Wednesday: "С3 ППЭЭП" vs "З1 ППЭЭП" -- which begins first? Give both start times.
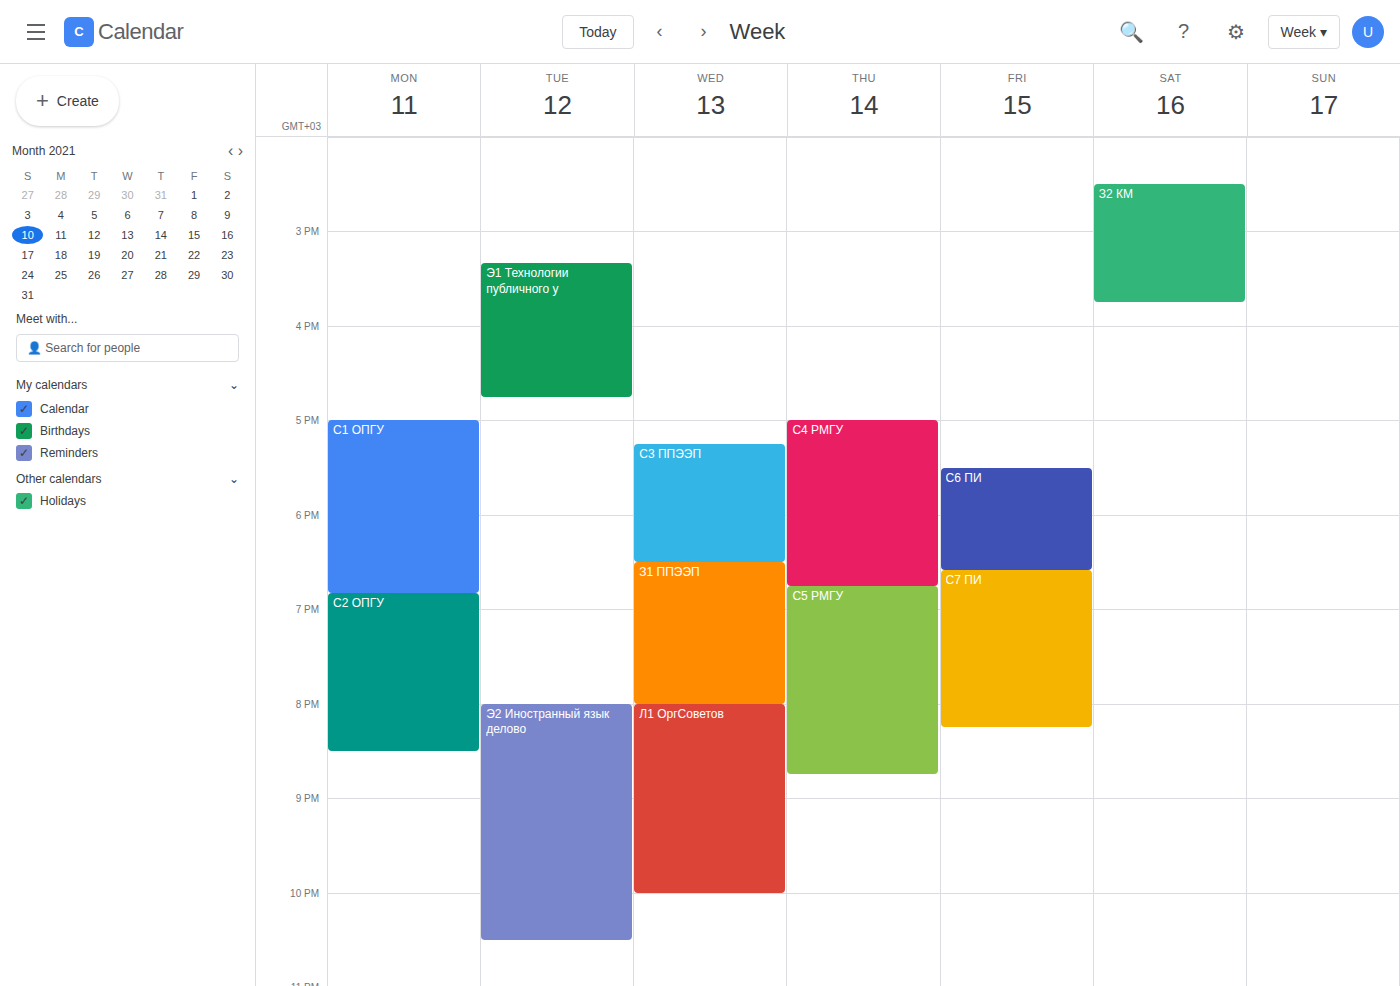
"С3 ППЭЭП" 5:15 PM; "З1 ППЭЭП" 6:30 PM.